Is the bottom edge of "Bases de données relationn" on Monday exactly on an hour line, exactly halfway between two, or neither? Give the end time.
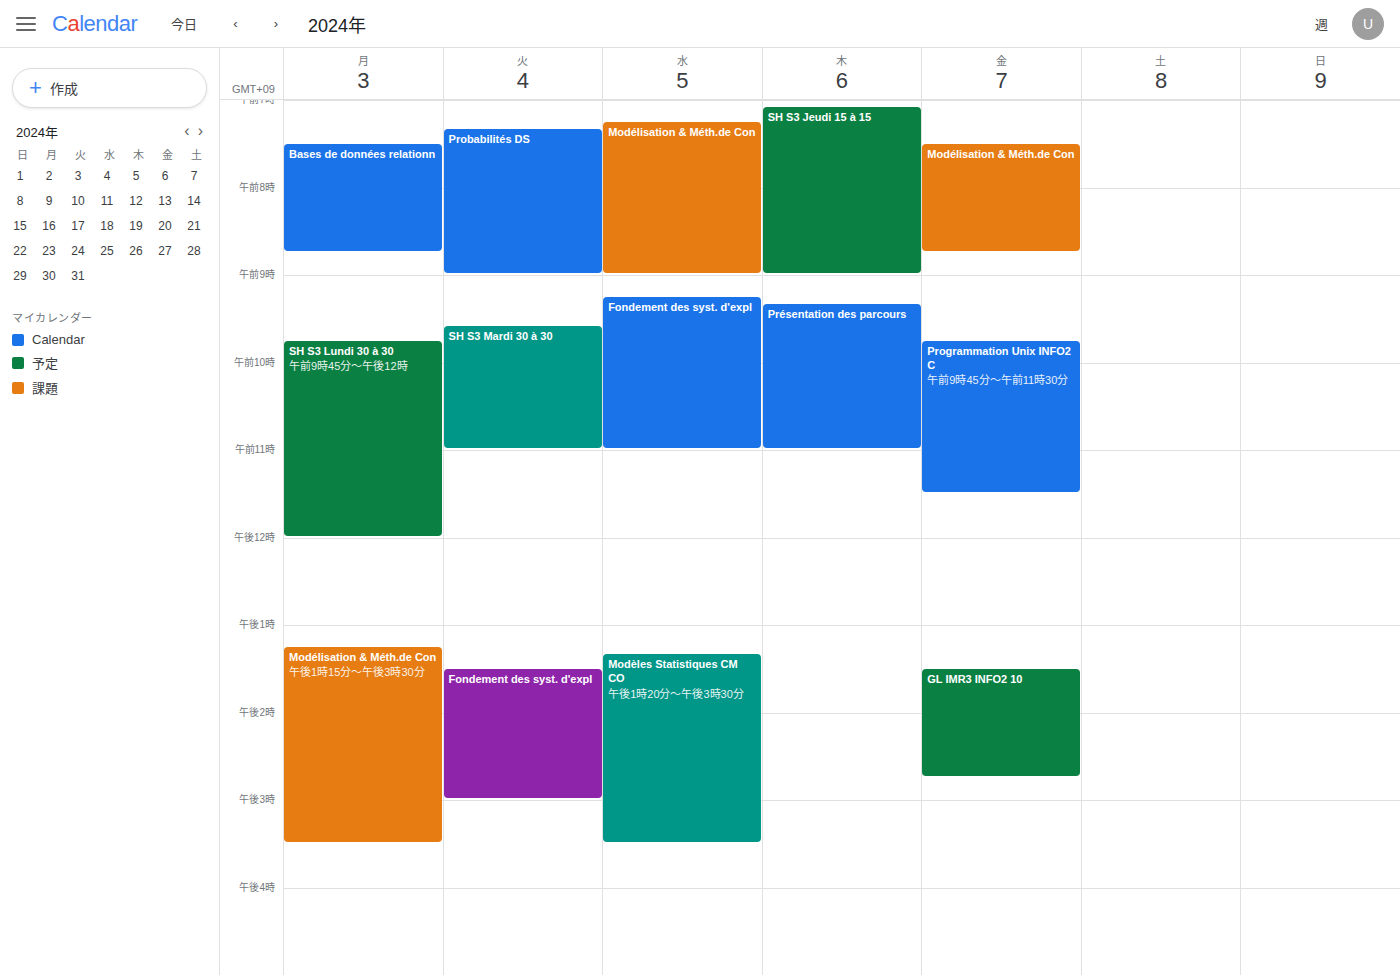
8:45 AM -- neither: three quarters of the way from the 8 AM line to the 9 AM line.